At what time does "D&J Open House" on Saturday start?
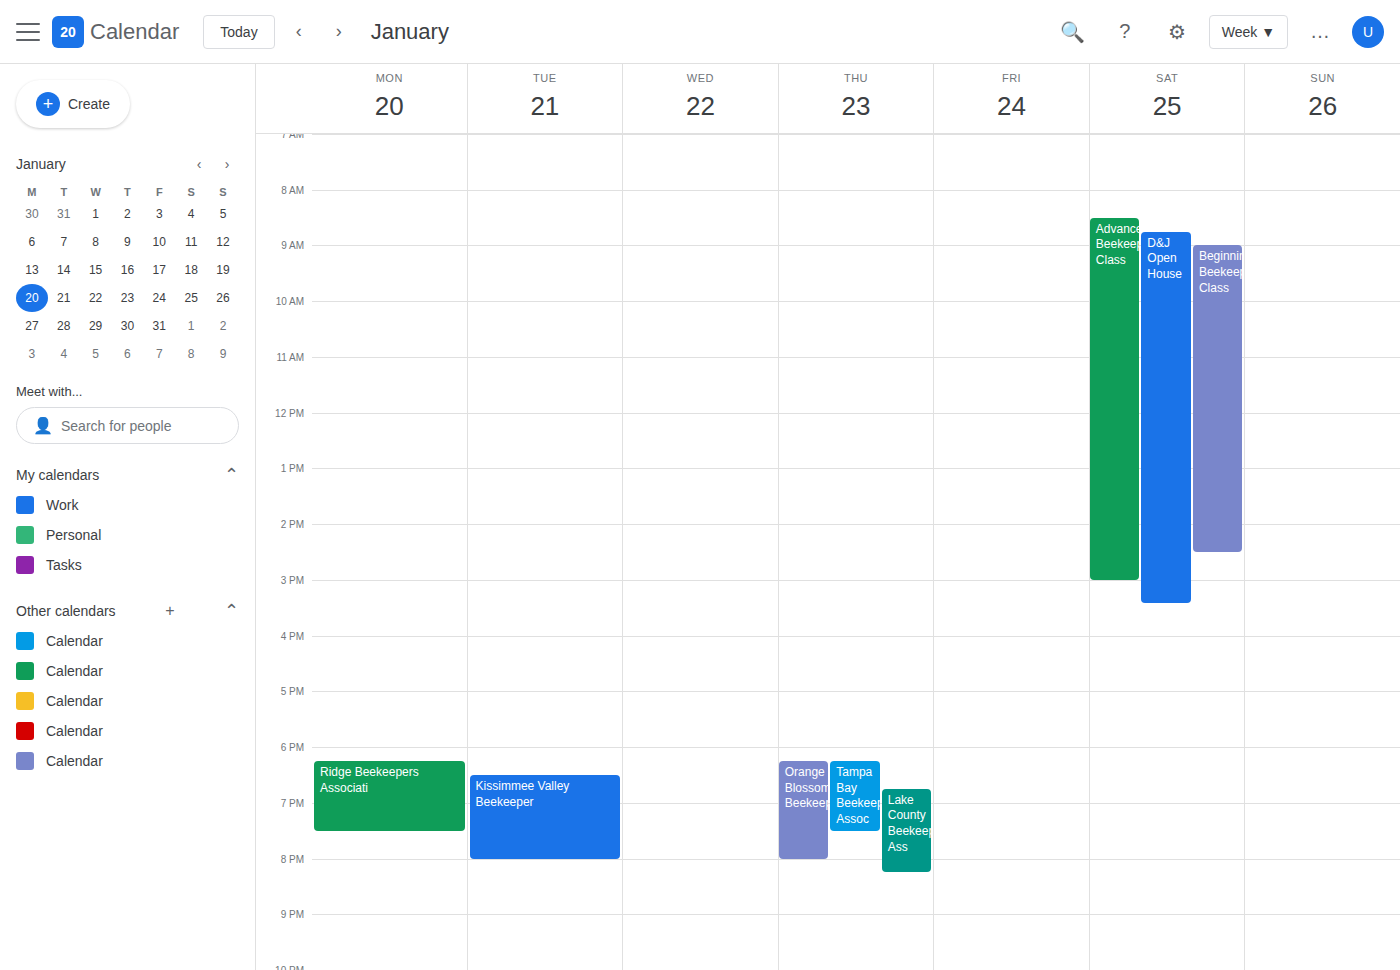
8:45 AM